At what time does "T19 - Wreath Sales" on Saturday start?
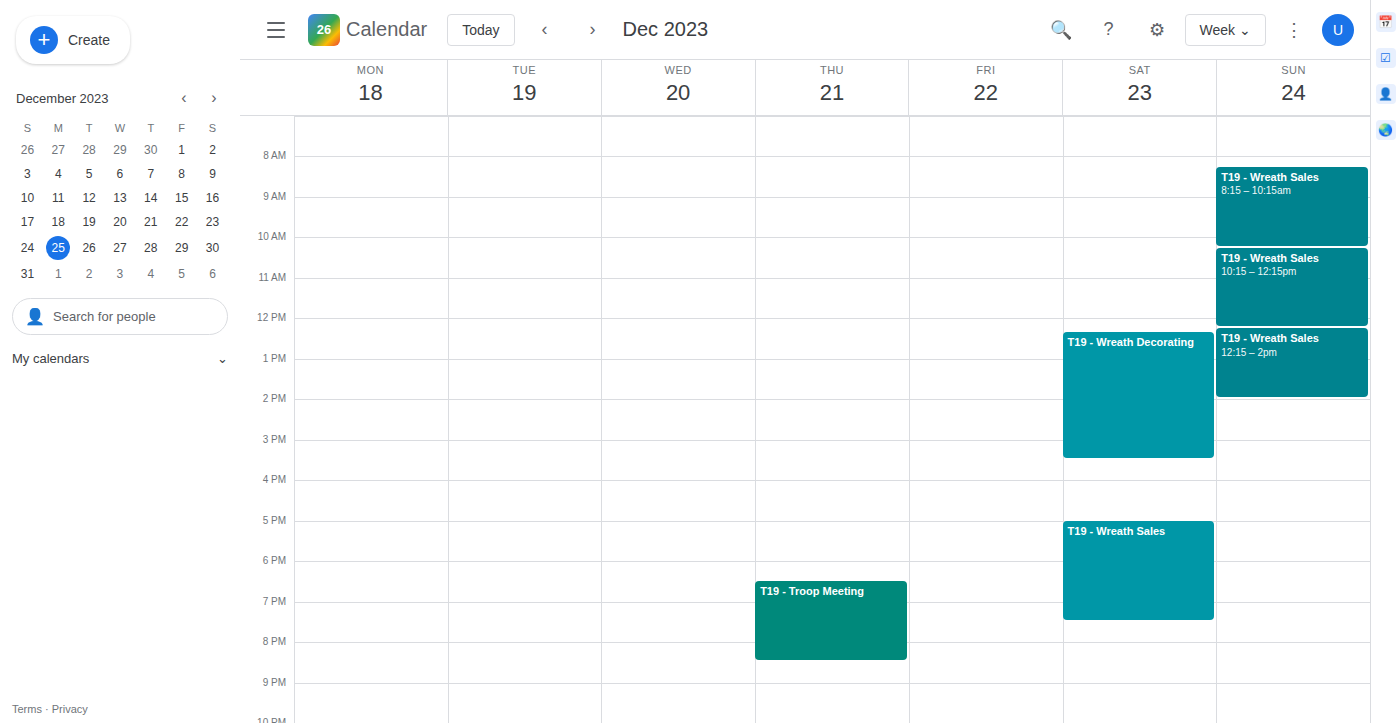
5:00 PM